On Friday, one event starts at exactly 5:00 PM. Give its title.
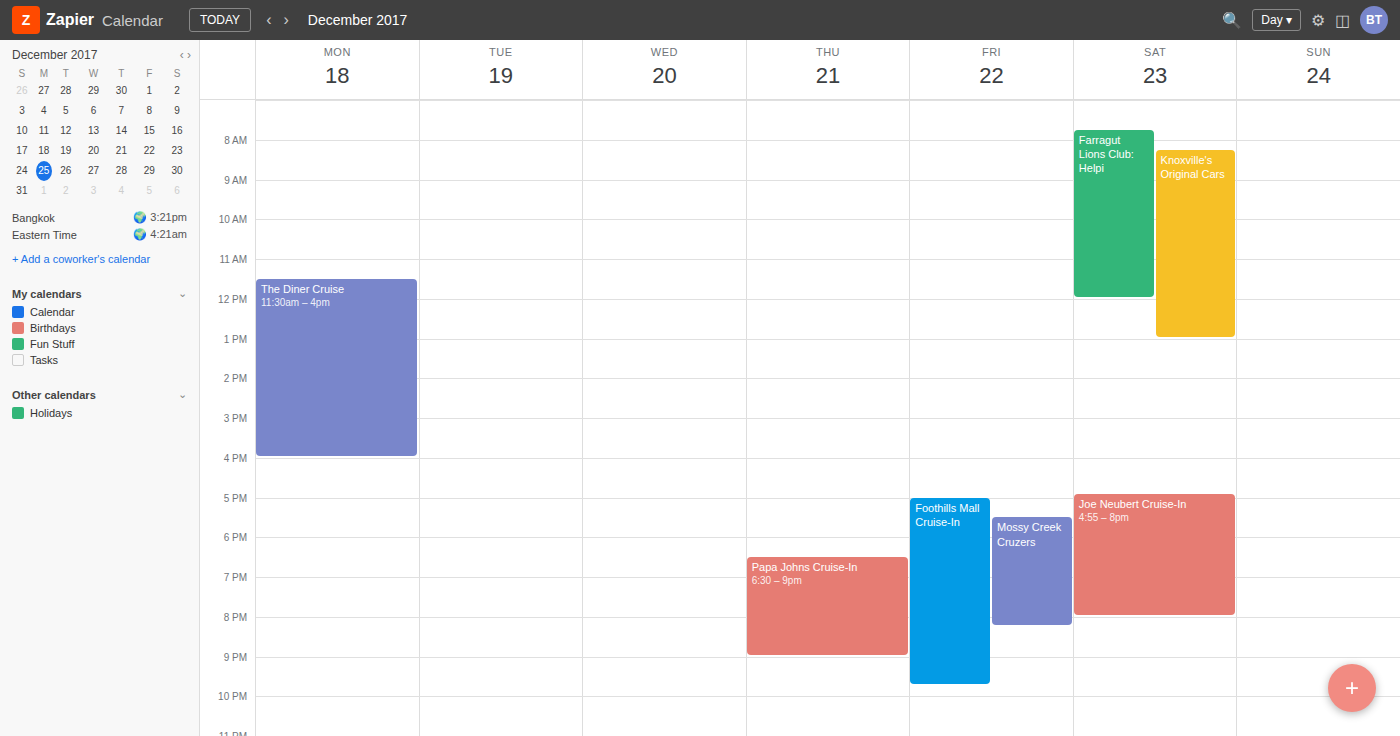
"Foothills Mall Cruise-In"